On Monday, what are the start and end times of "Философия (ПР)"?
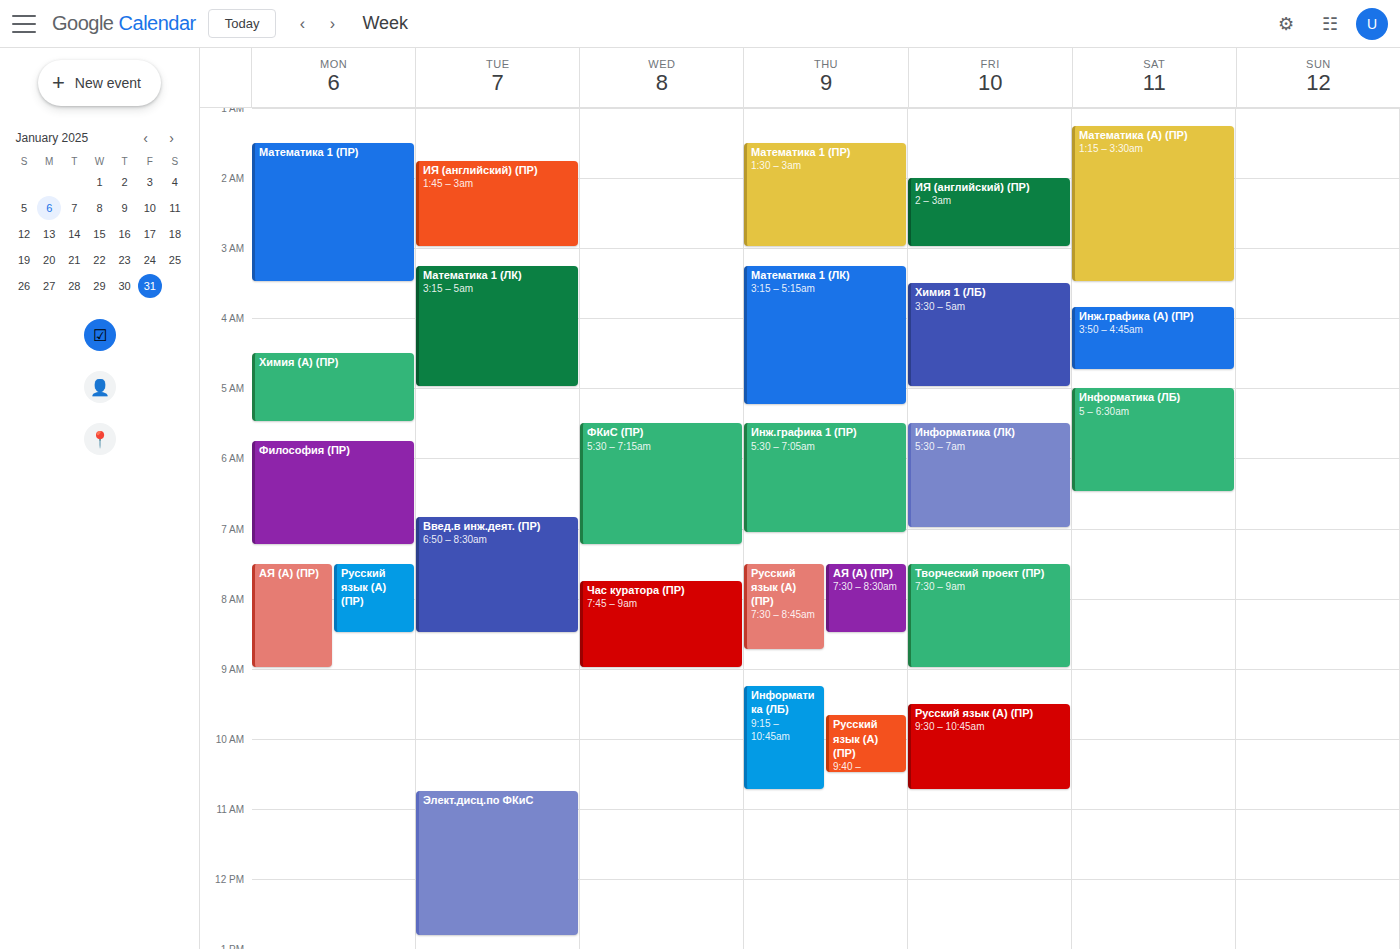
5:45 AM to 7:15 AM